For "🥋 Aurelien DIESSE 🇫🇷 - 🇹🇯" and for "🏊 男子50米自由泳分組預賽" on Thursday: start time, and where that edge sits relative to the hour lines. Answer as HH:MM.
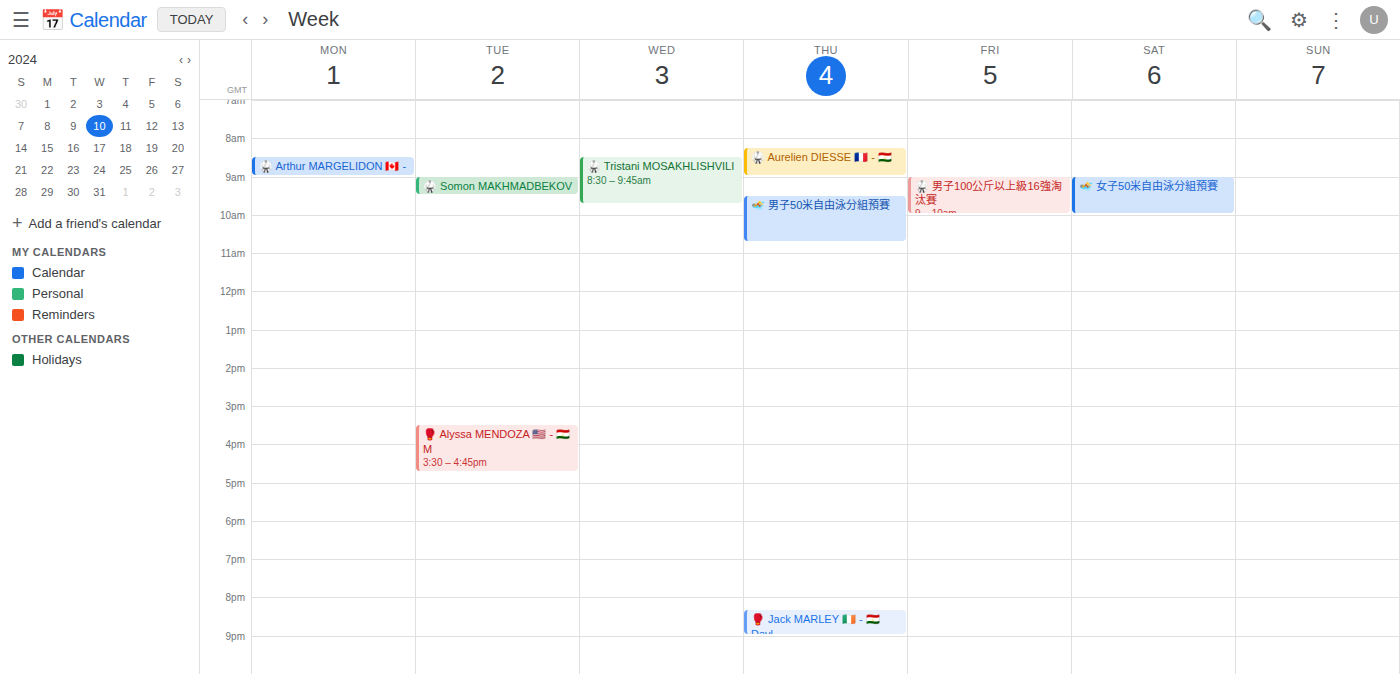
"🥋 Aurelien DIESSE 🇫🇷 - 🇹🇯": 08:15, neither: a quarter of the way from the 08:00 line to the 09:00 line. "🏊 男子50米自由泳分組預賽": 09:30, halfway between the 09:00 and 10:00 lines.